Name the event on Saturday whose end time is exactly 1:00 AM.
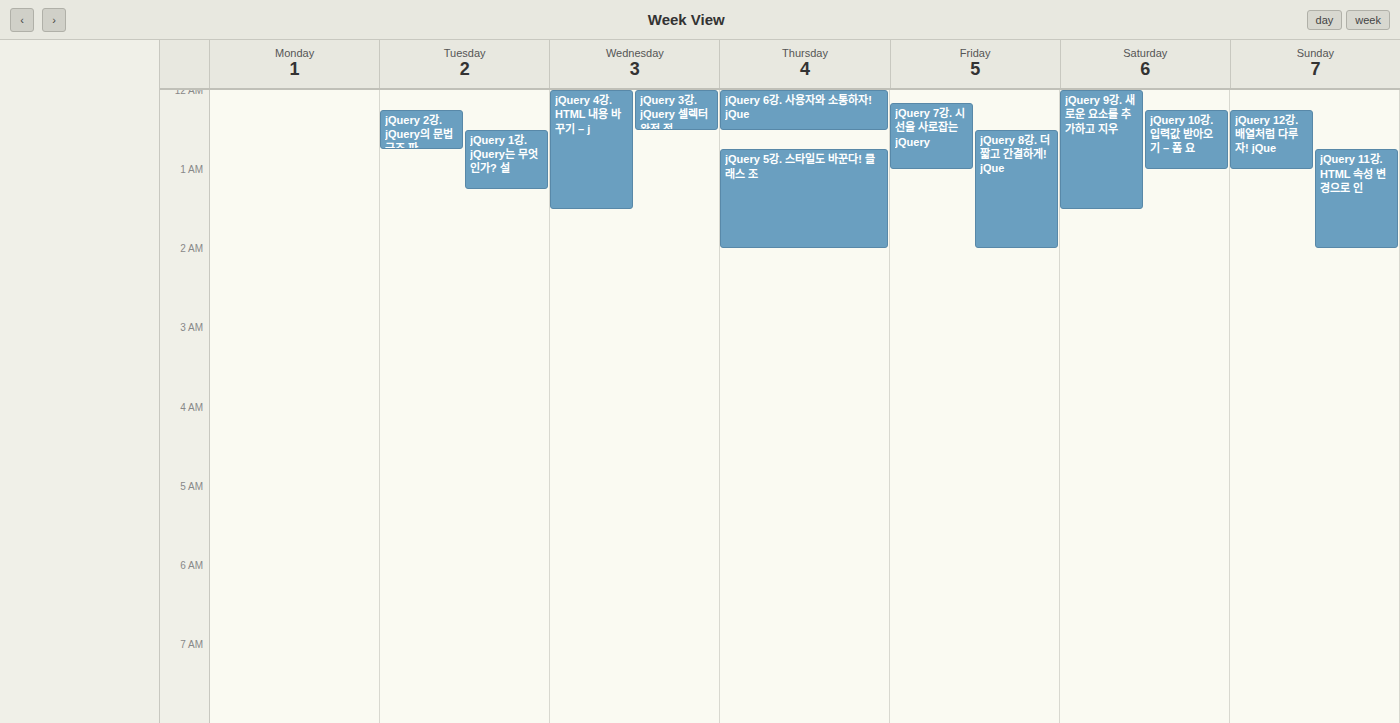
"jQuery 10강. 입력값 받아오기 – 폼 요"